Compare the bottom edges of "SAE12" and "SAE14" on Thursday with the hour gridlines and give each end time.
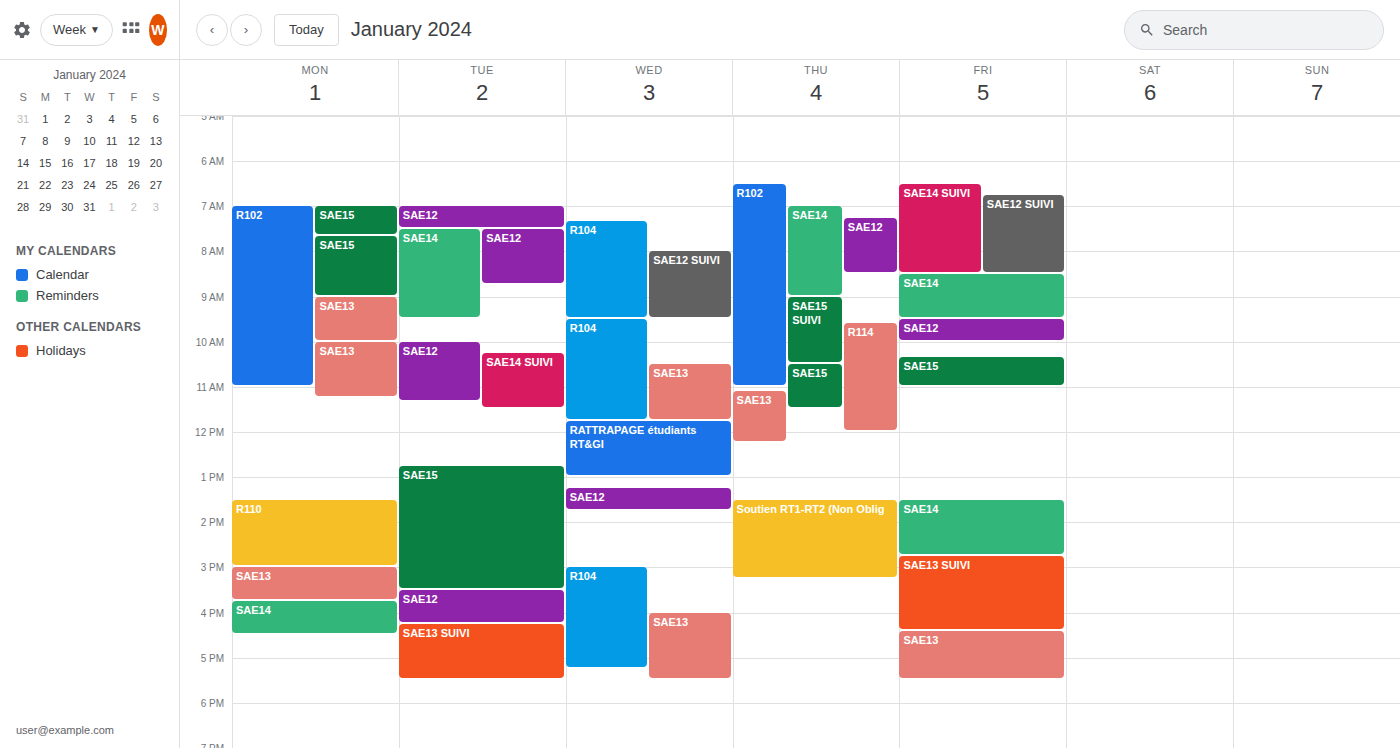
"SAE12": 8:30 AM, halfway between the 8 AM and 9 AM lines. "SAE14": 9:00 AM, exactly on the 9 AM line.